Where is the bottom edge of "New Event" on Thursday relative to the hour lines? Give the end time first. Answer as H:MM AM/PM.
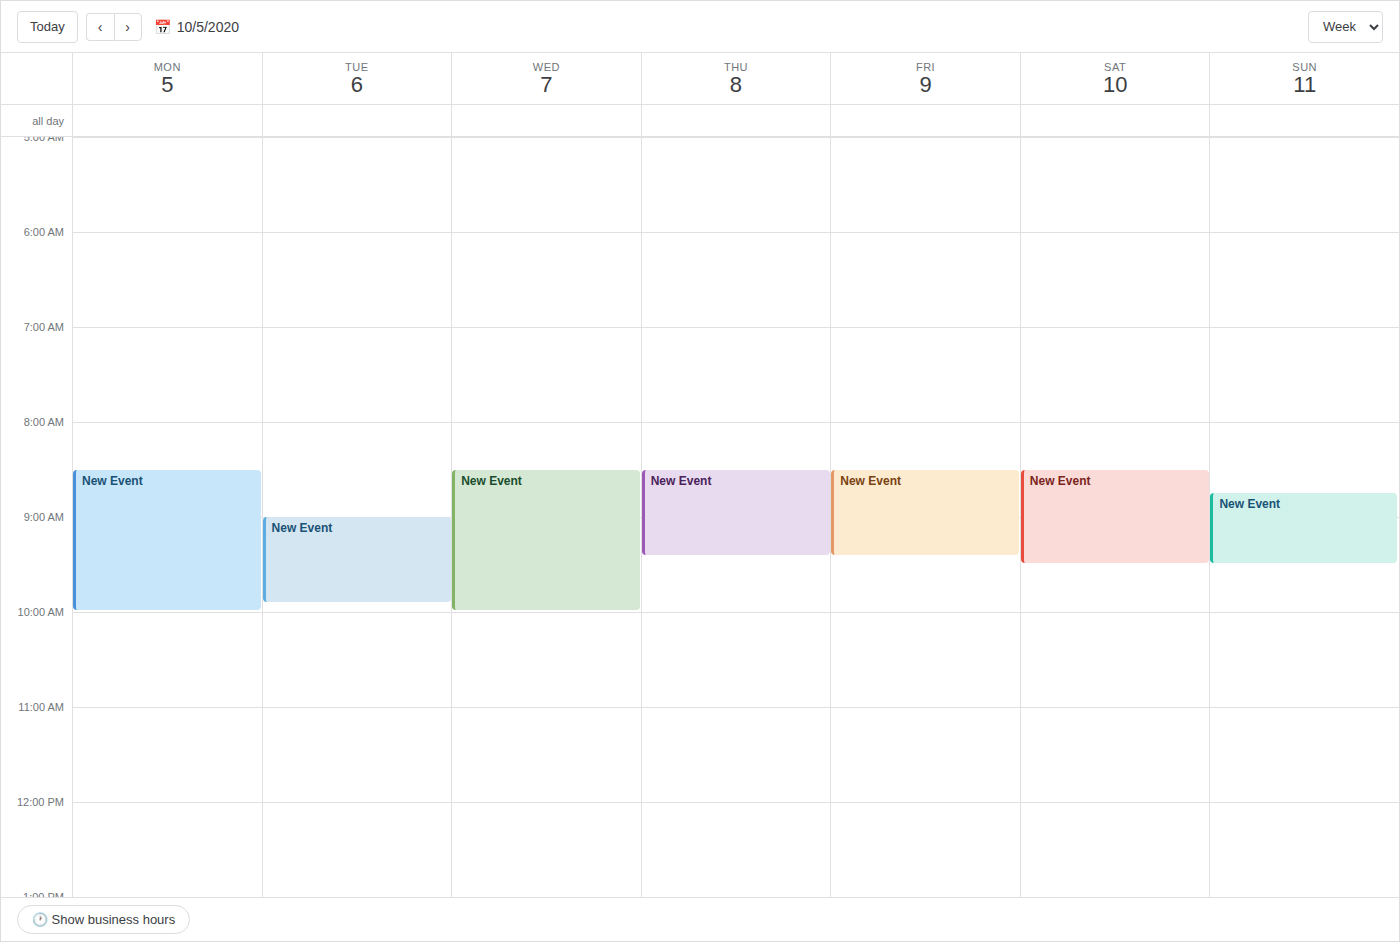
9:25 AM -- neither: 25 minutes below the 9 AM line and 35 minutes above the 10 AM line.